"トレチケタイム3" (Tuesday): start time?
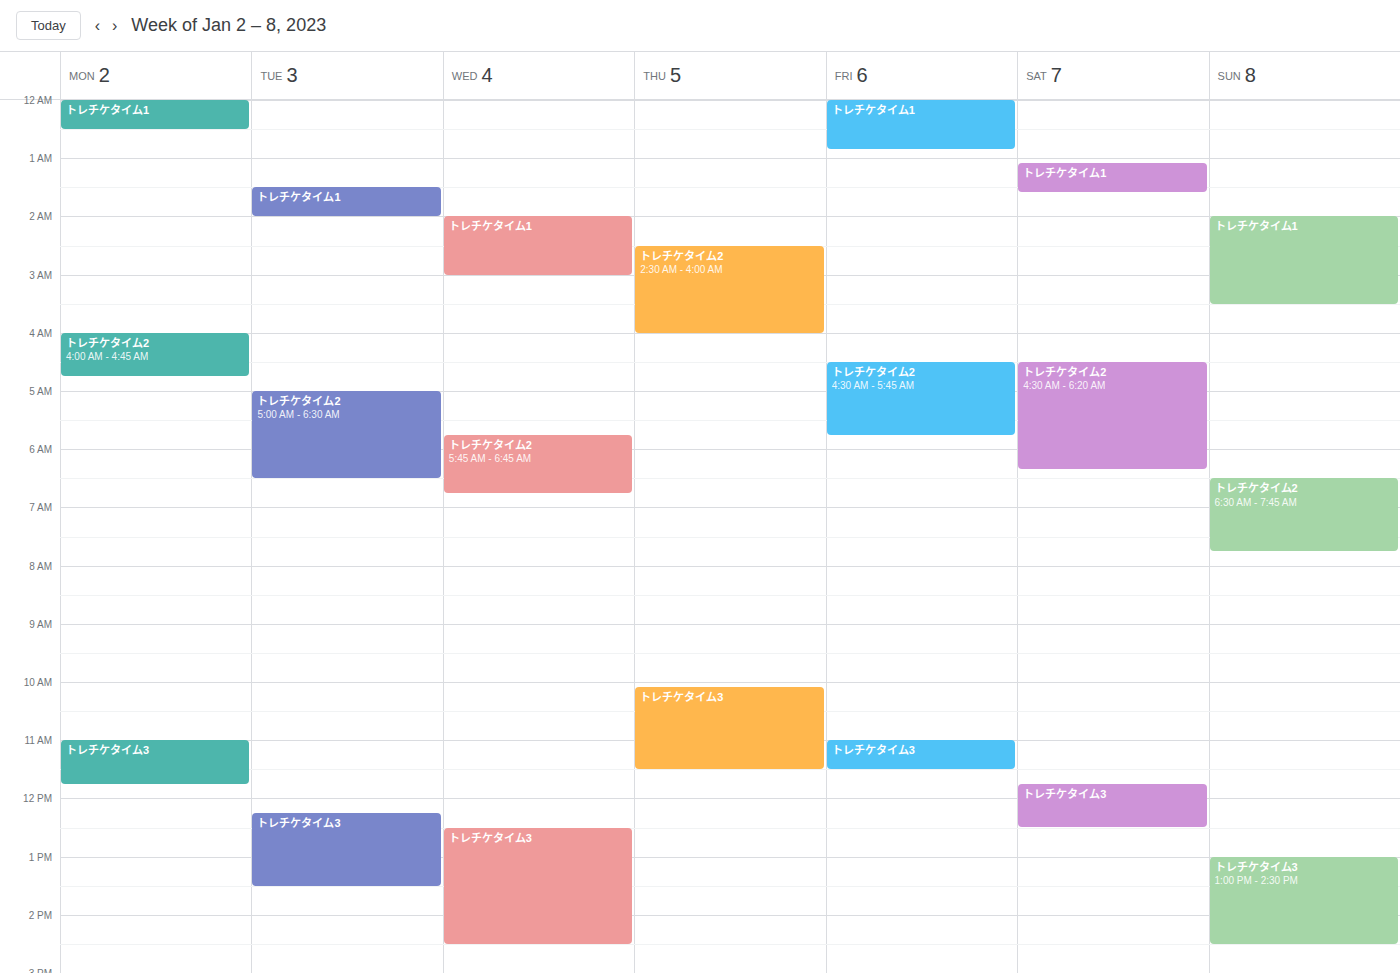
12:15